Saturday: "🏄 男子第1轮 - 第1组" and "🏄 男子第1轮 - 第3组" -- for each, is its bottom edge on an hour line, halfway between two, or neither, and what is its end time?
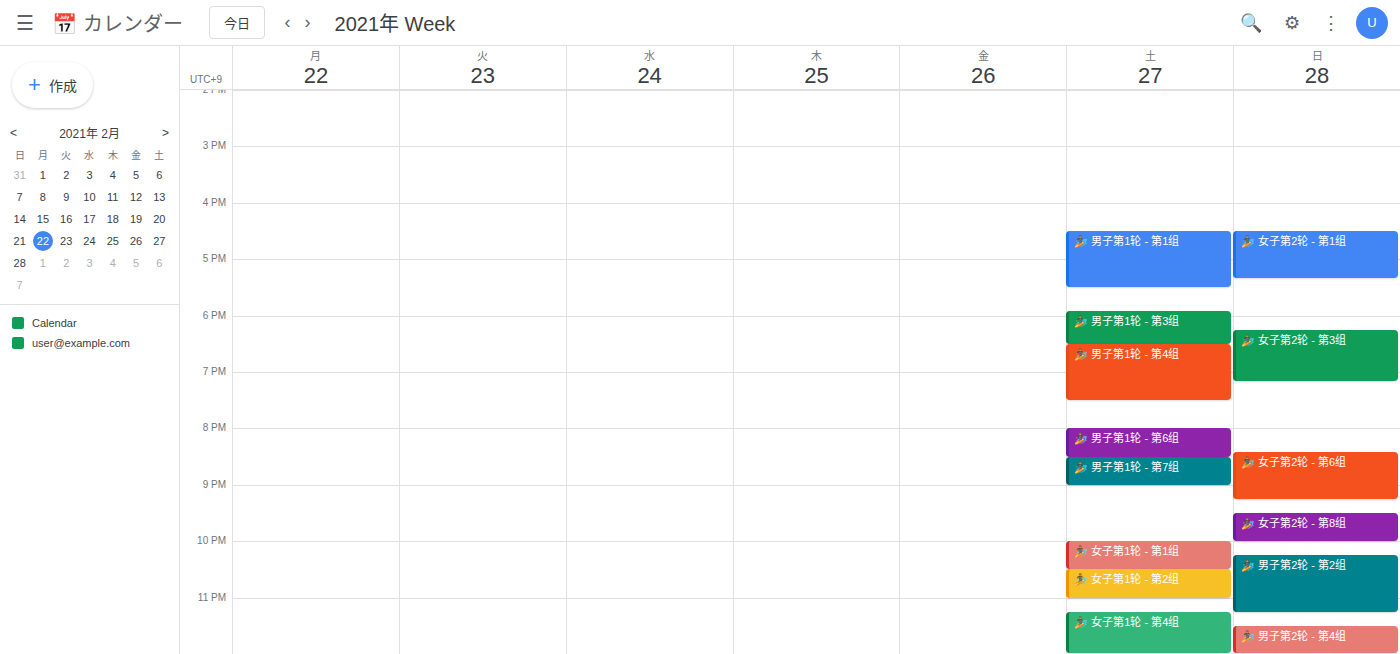
"🏄 男子第1轮 - 第1组": 5:30 PM, halfway between the 5 PM and 6 PM lines. "🏄 男子第1轮 - 第3组": 6:30 PM, halfway between the 6 PM and 7 PM lines.